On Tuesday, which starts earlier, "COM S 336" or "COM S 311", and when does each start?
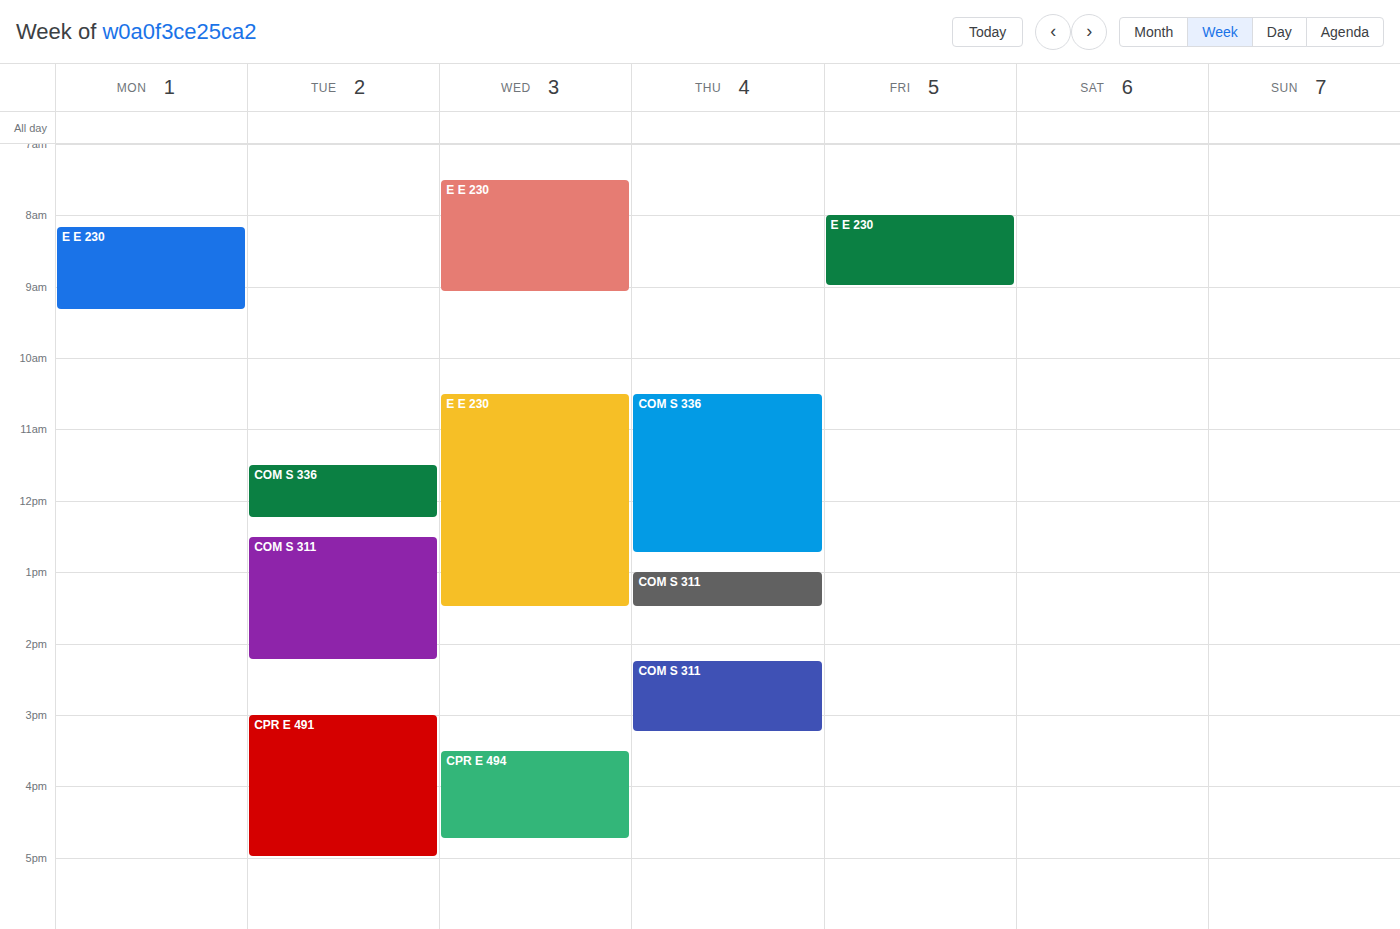
"COM S 336" 11:30 AM; "COM S 311" 12:30 PM.